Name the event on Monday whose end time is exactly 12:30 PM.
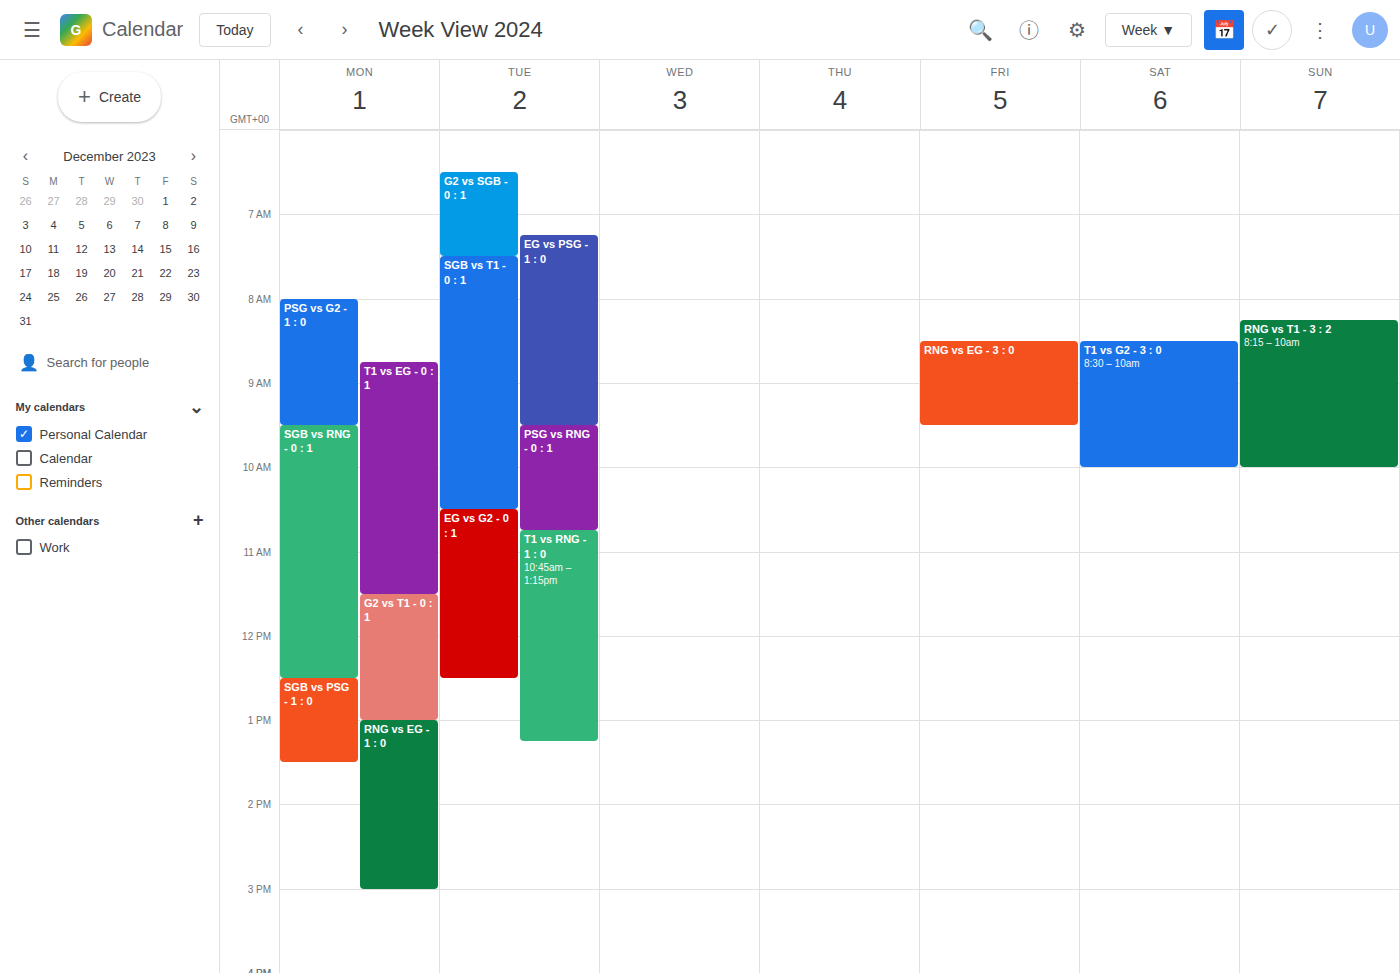
"SGB vs RNG - 0 : 1"